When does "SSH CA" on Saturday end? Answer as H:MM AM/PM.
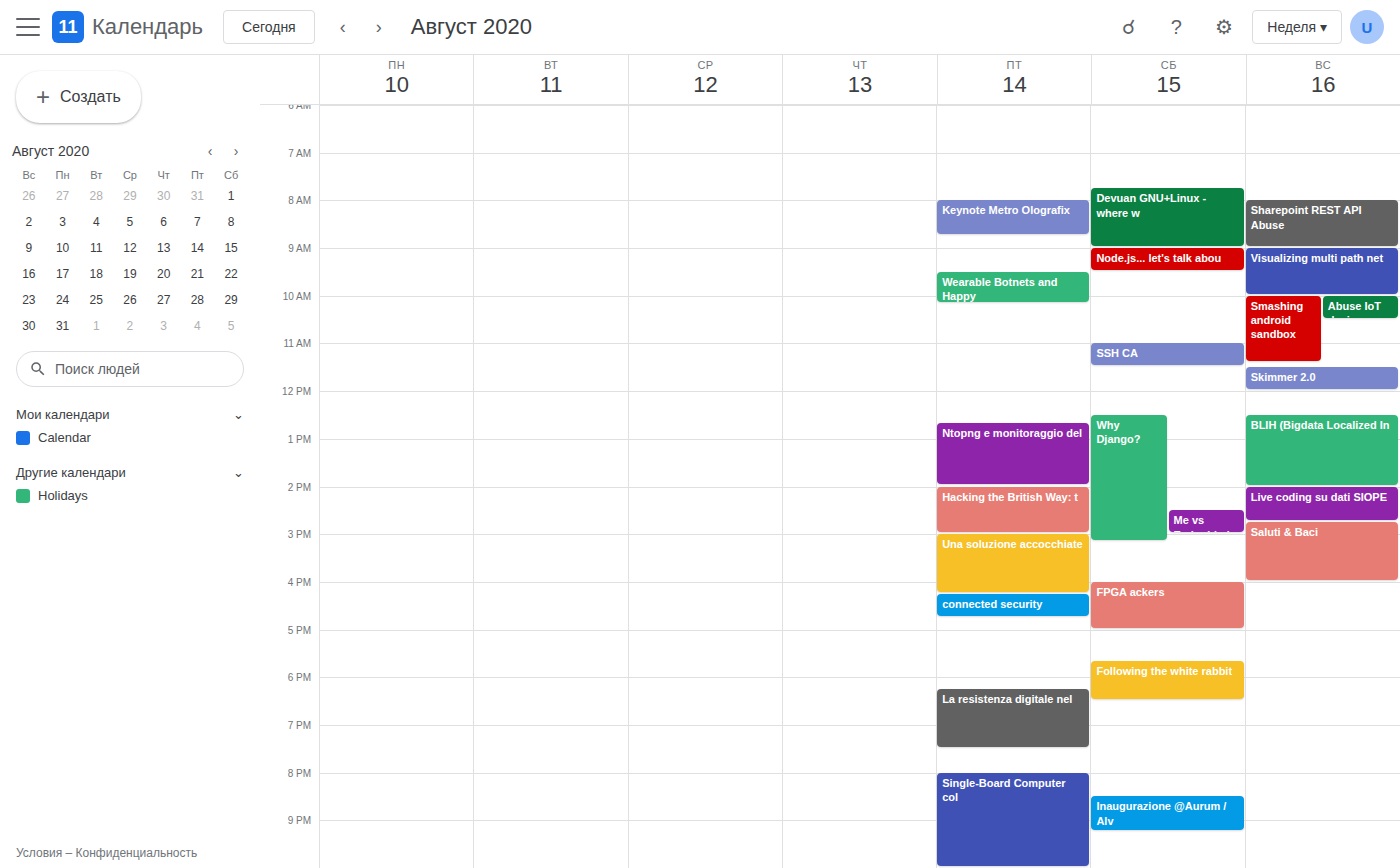
11:30 AM